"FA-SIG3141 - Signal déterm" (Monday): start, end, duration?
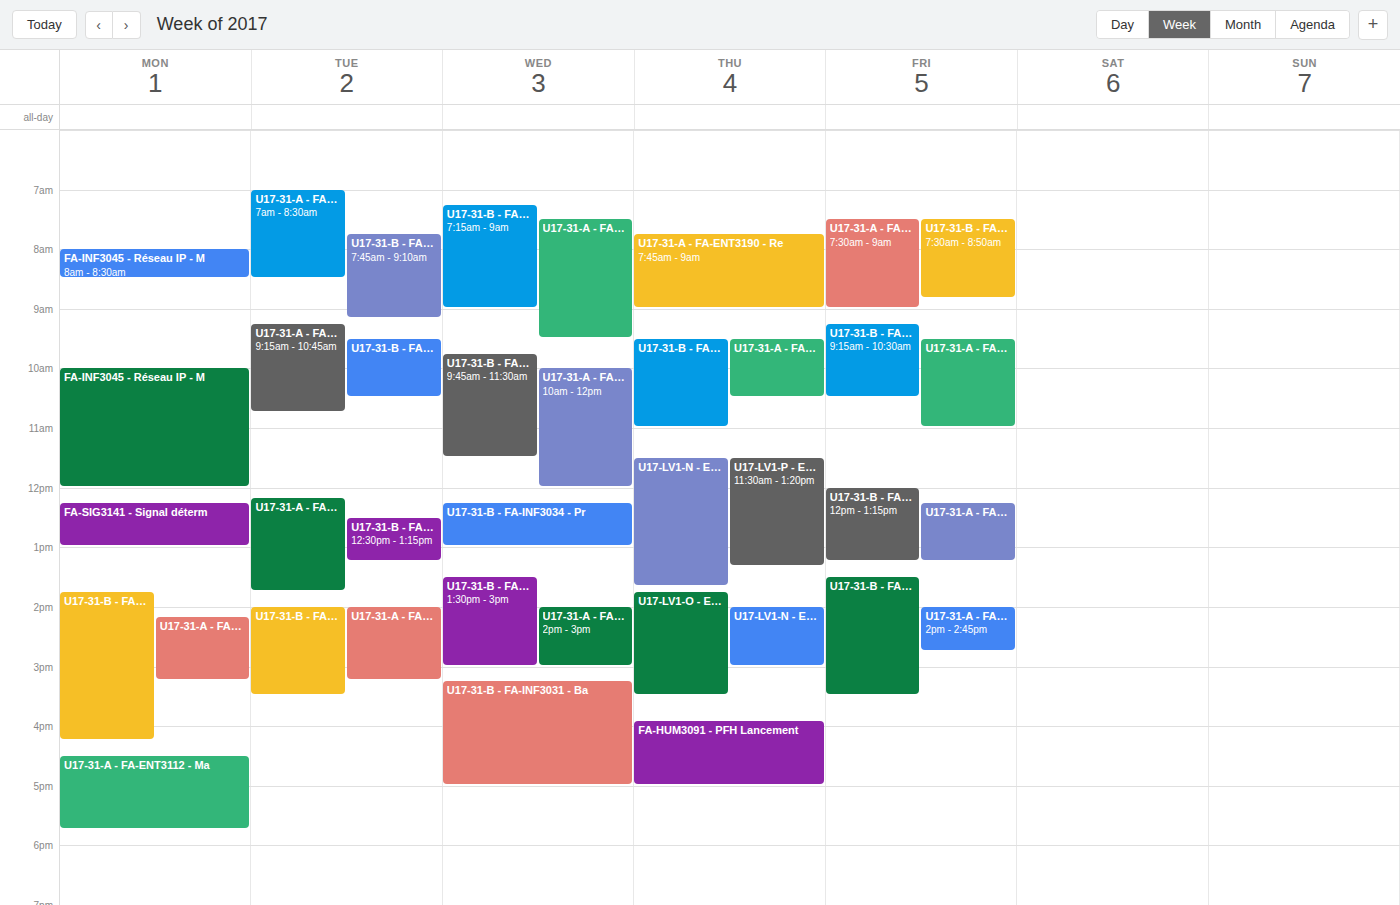
12:15 PM to 1:00 PM, 45 minutes